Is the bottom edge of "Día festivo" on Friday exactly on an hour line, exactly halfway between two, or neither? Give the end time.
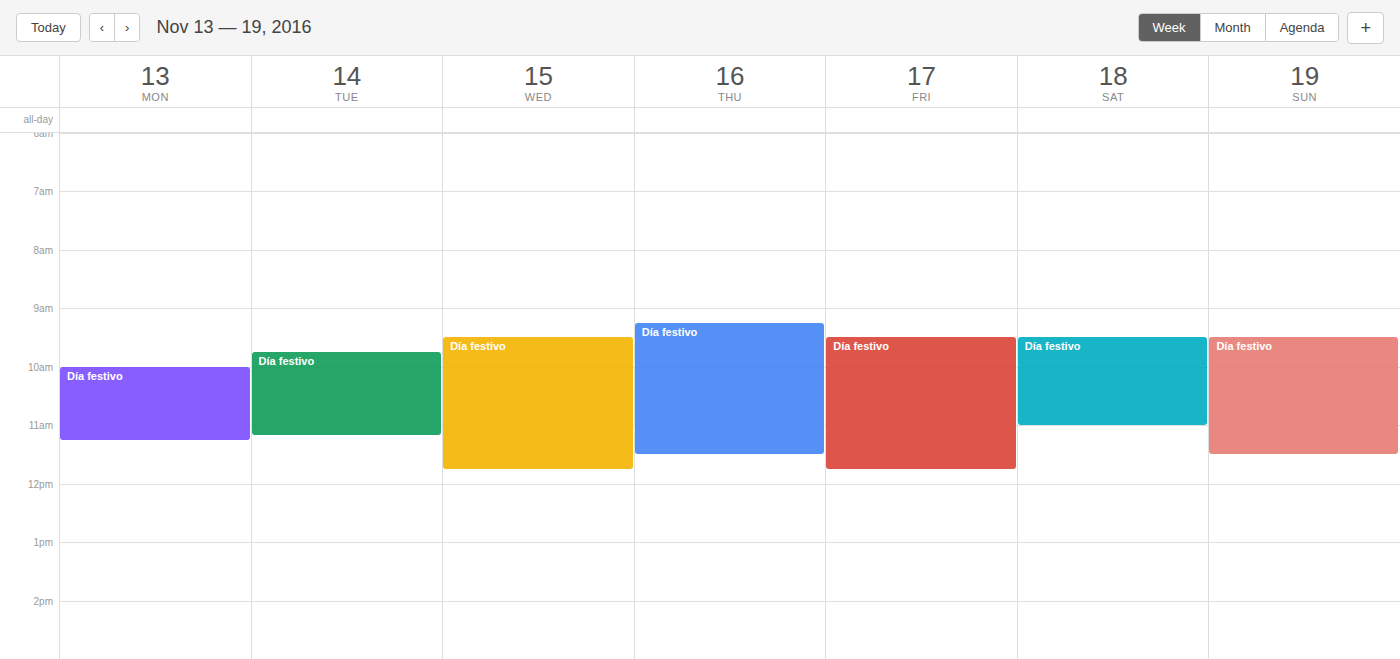
11:45 AM -- neither: three quarters of the way from the 11 AM line to the 12 PM line.